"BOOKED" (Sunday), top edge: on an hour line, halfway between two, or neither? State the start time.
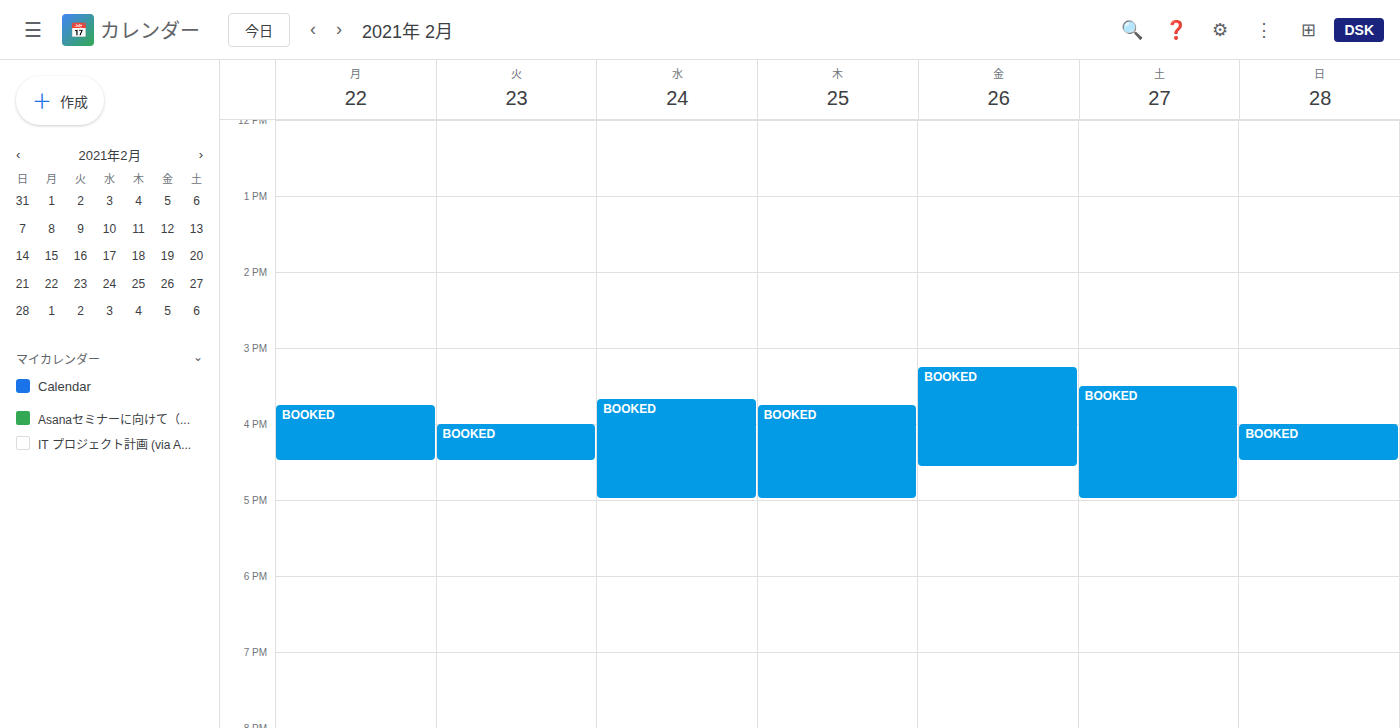
4:00 PM -- exactly on the 4 PM line.